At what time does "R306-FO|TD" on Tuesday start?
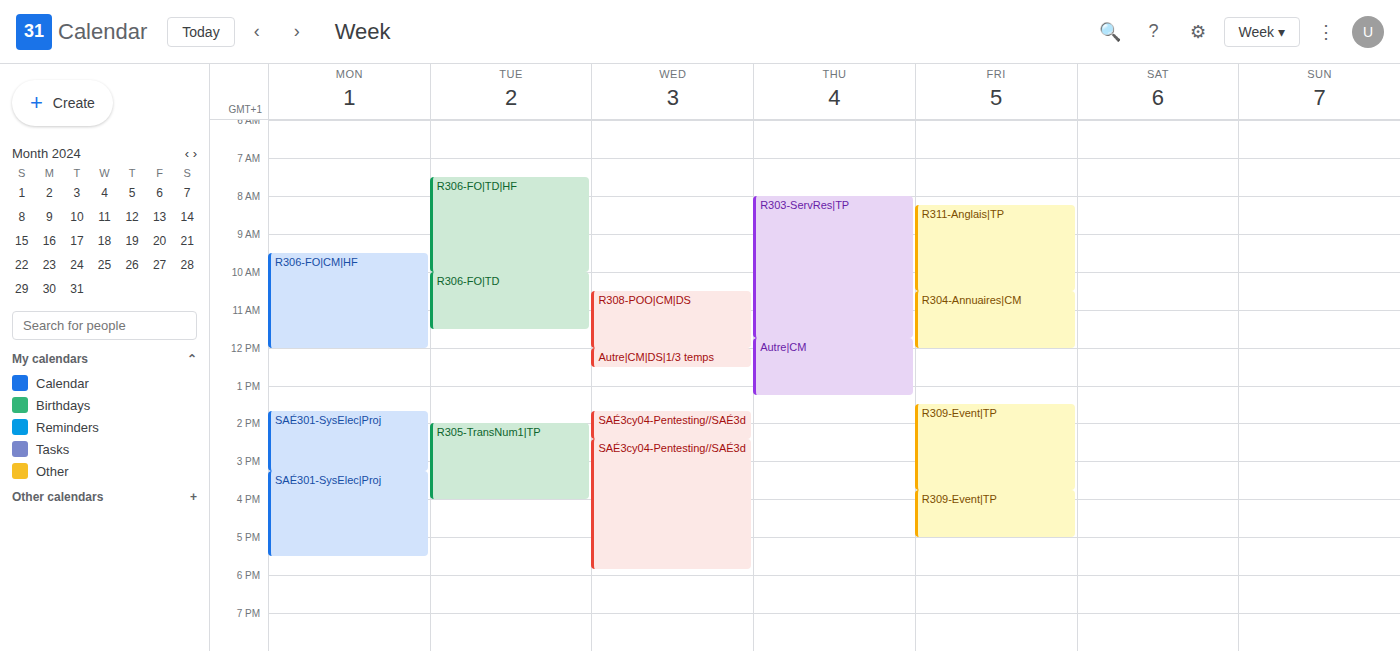
10:00 AM